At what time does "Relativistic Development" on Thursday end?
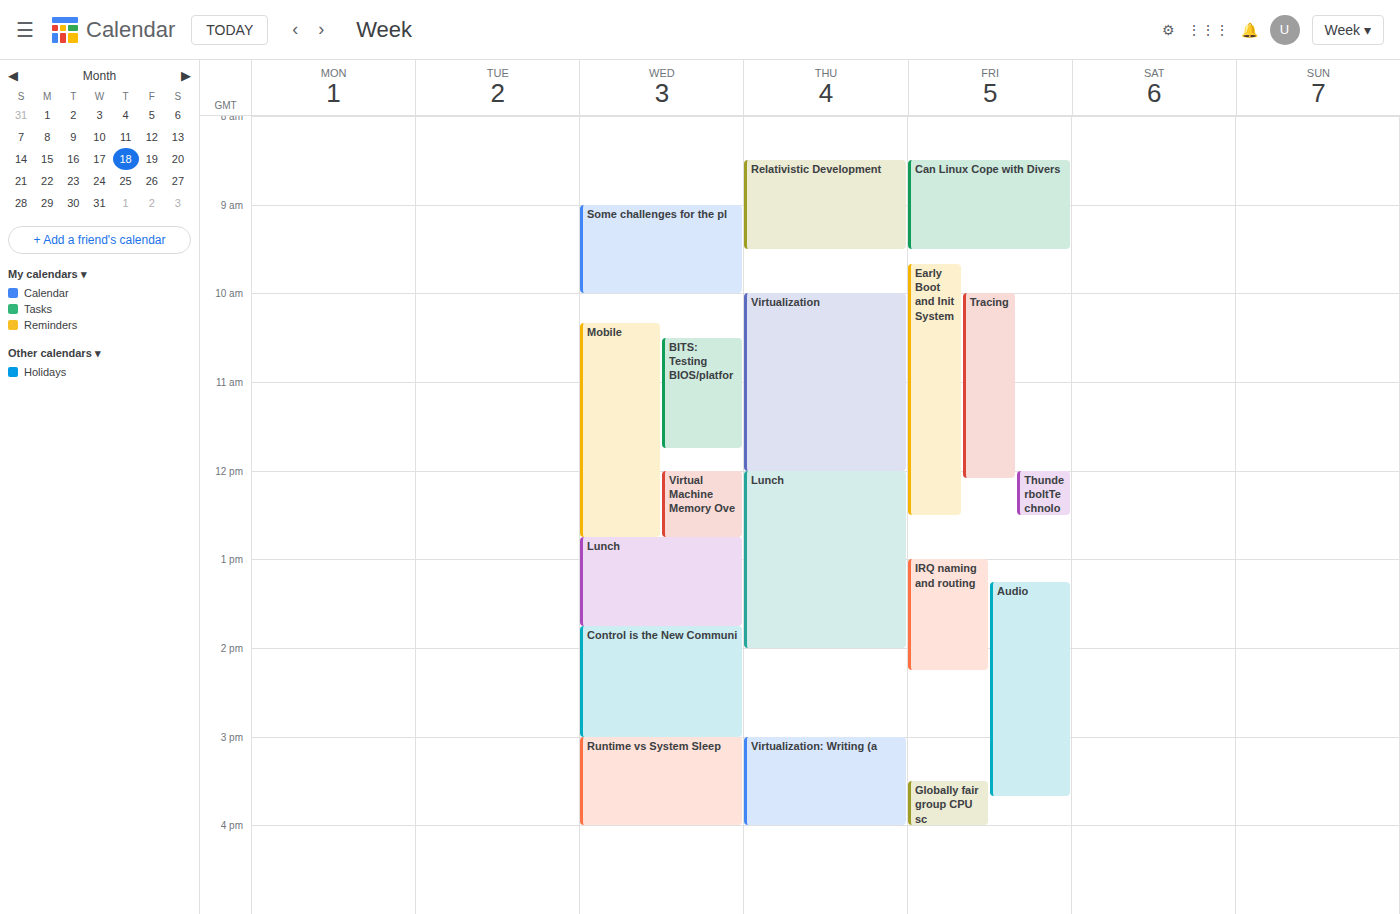
9:30 AM